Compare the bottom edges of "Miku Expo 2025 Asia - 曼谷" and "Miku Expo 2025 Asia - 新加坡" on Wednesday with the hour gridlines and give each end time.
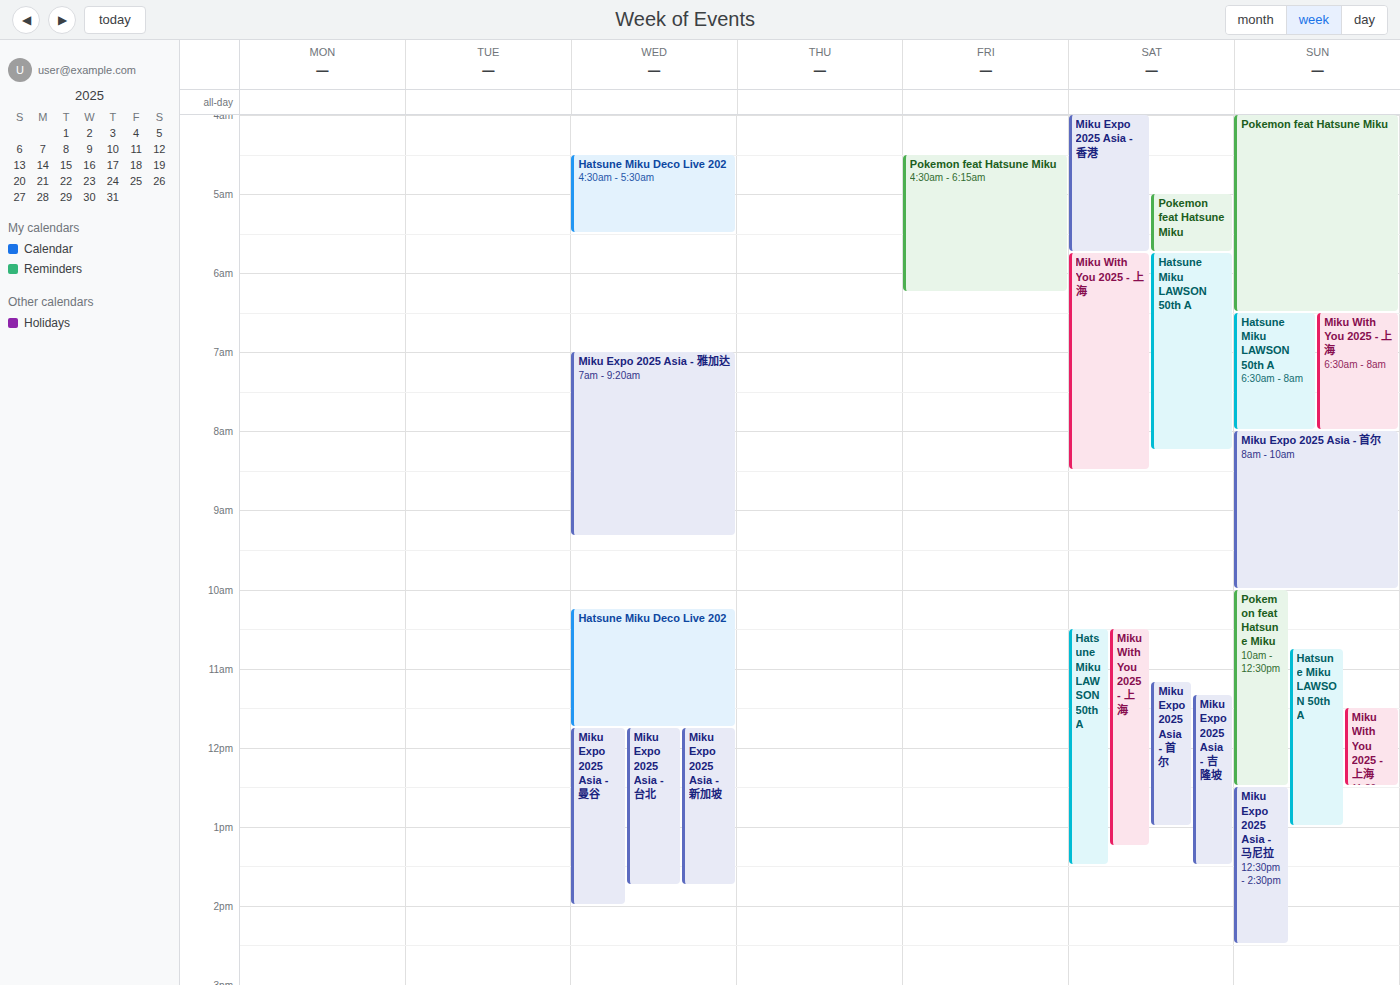
"Miku Expo 2025 Asia - 曼谷": 2:00 PM, exactly on the 2 PM line. "Miku Expo 2025 Asia - 新加坡": 1:45 PM, neither: three quarters of the way from the 1 PM line to the 2 PM line.